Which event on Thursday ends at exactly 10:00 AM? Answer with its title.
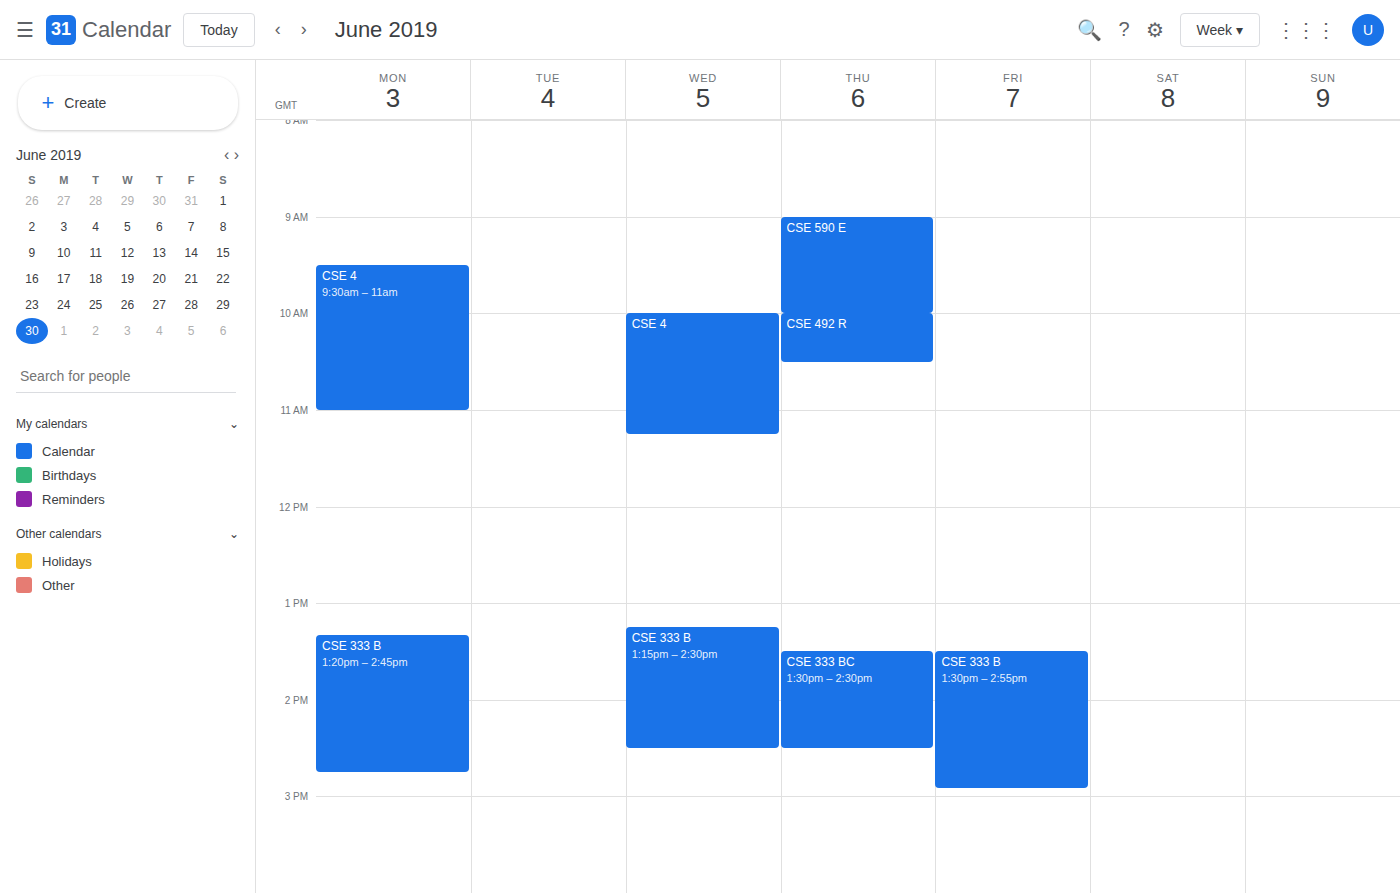
"CSE 590 E"